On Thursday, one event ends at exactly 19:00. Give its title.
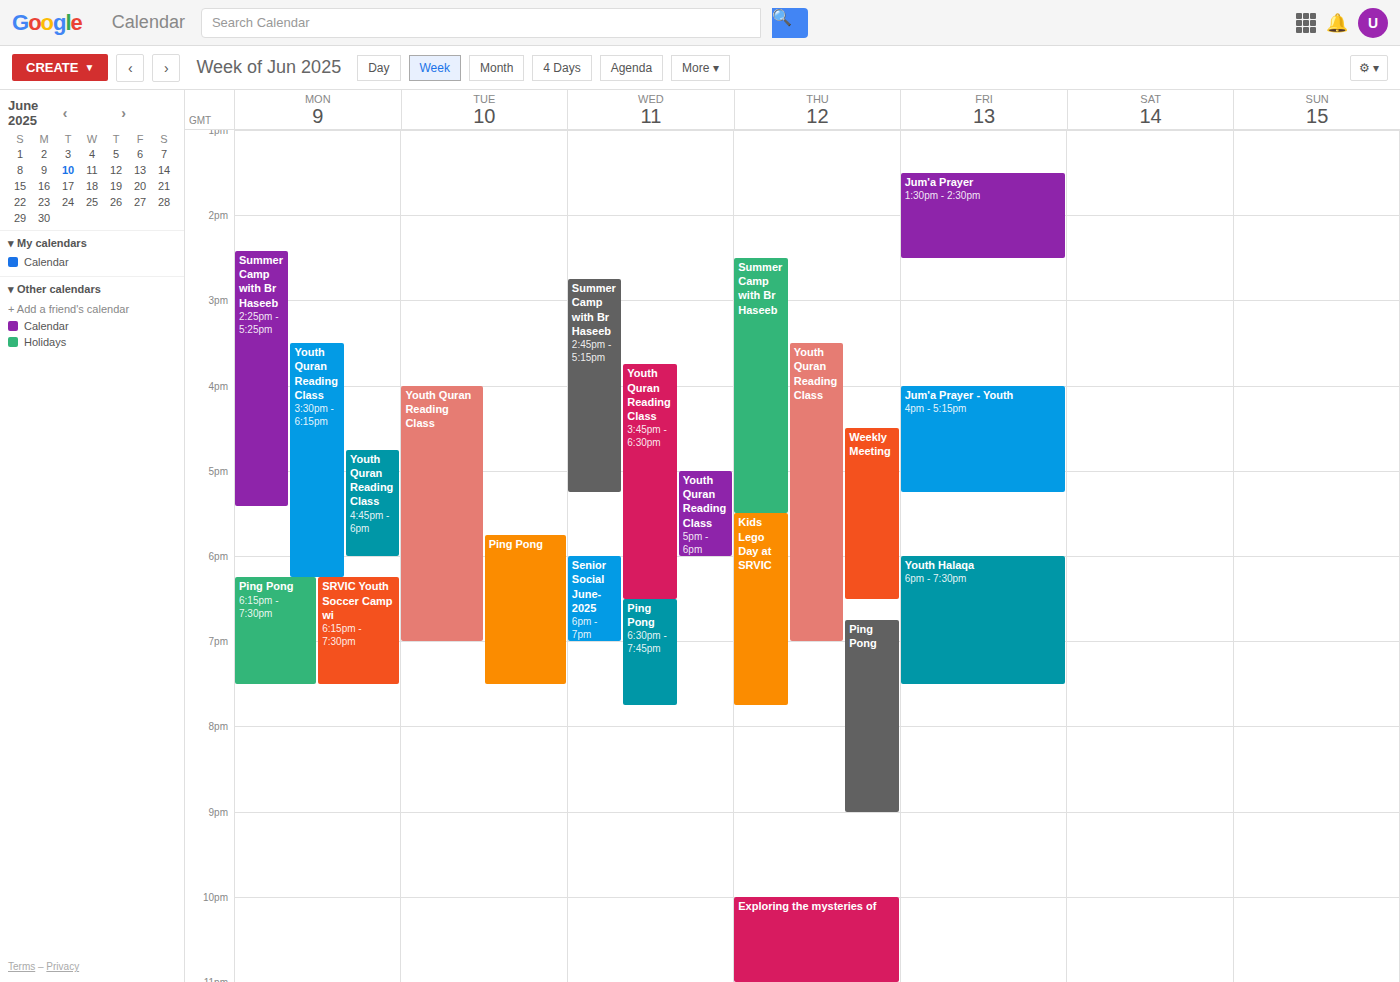
"Youth Quran Reading Class"